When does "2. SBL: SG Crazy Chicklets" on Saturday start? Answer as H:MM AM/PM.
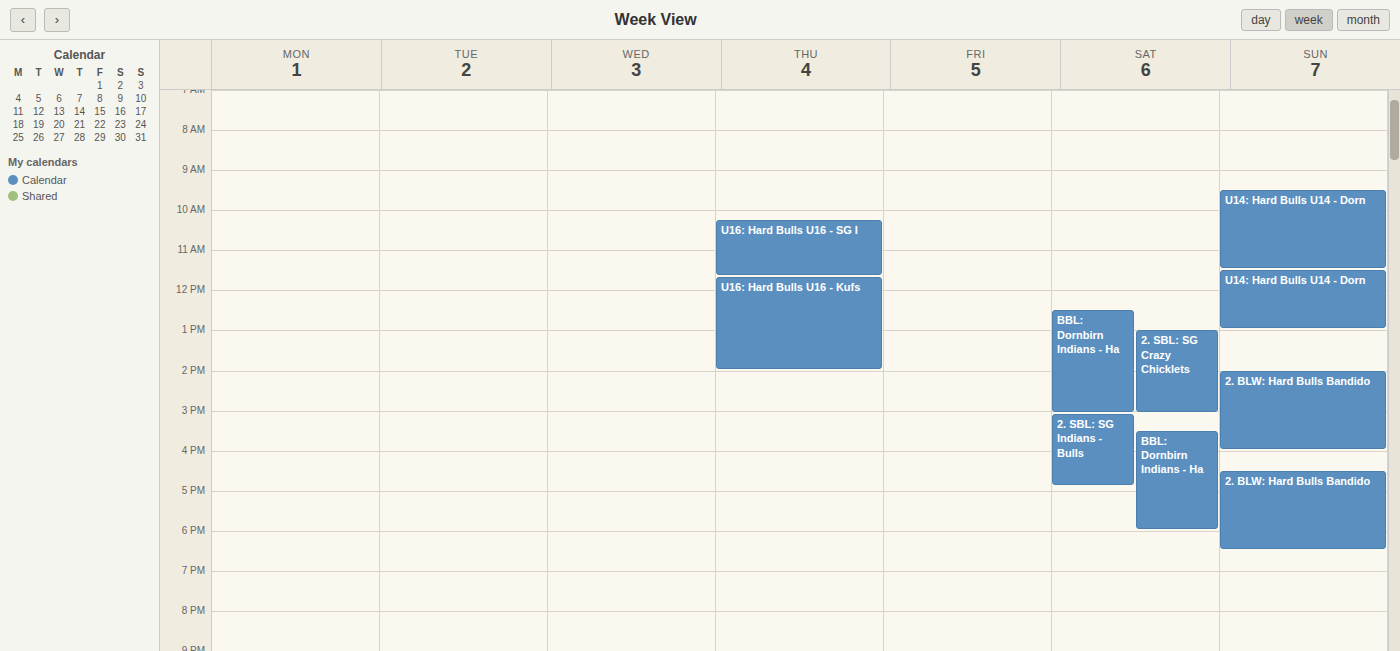
1:00 PM